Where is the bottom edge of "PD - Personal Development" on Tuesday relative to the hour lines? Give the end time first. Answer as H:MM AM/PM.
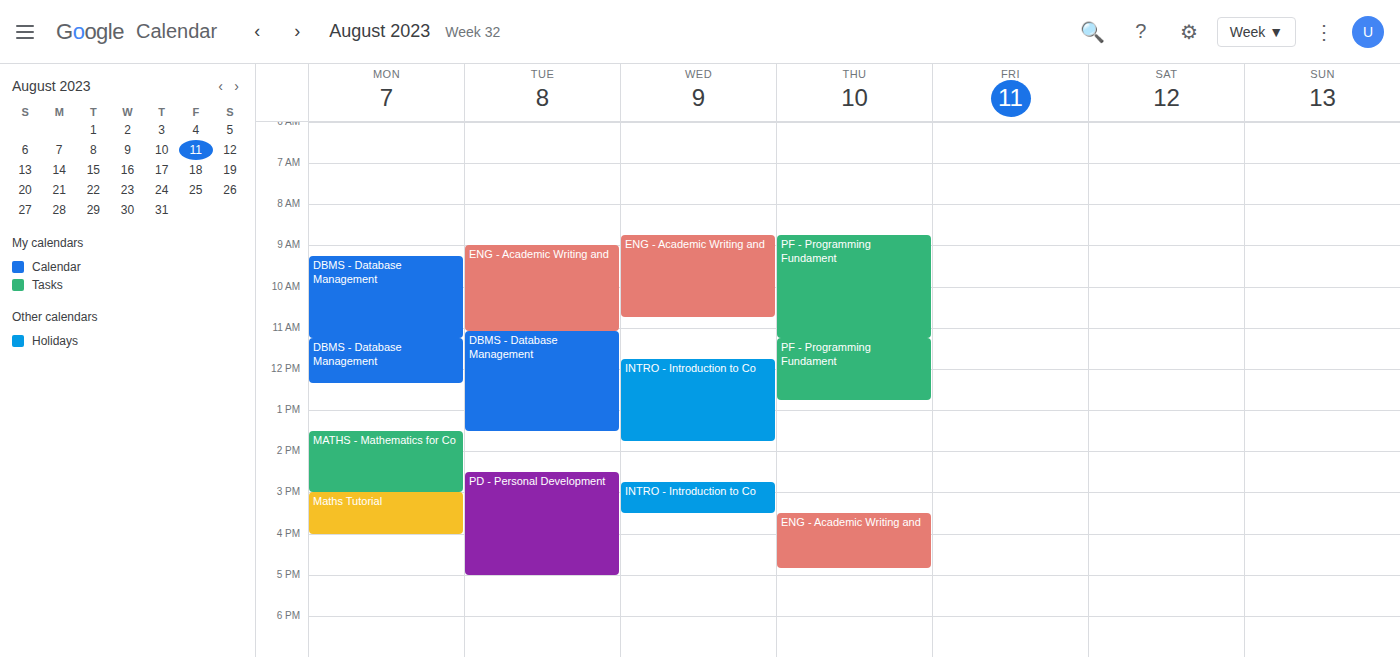
5:00 PM -- exactly on the 5 PM line.